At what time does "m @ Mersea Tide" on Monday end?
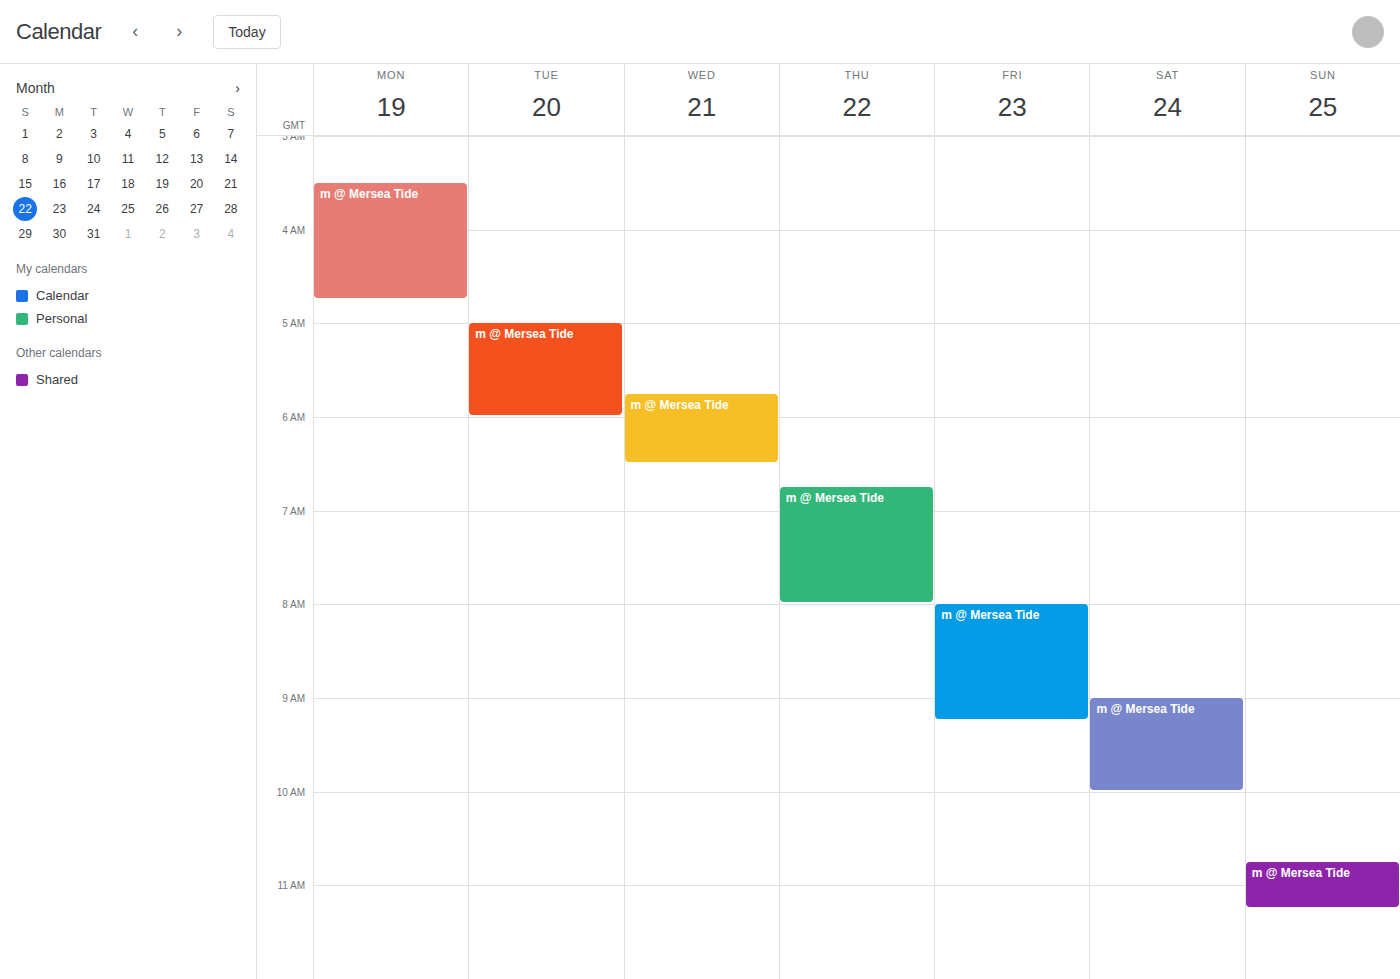
4:45 AM